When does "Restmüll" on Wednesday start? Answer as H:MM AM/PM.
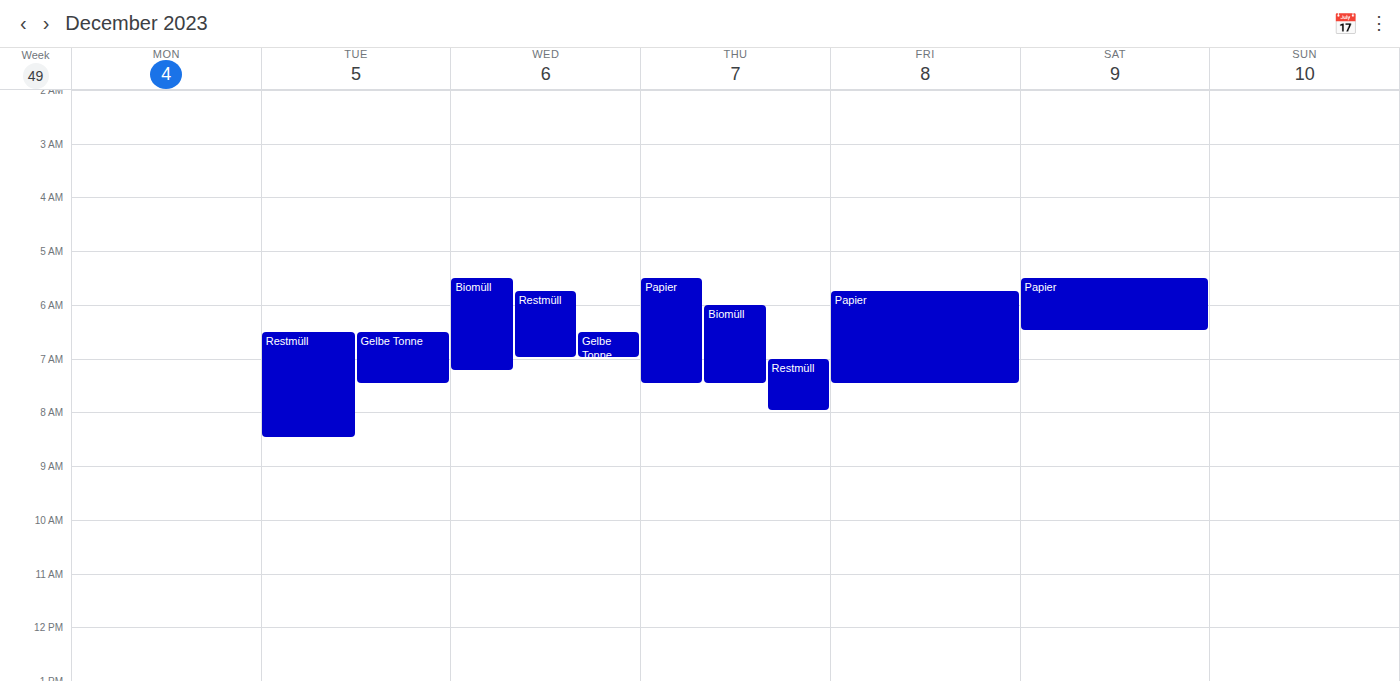
5:45 AM